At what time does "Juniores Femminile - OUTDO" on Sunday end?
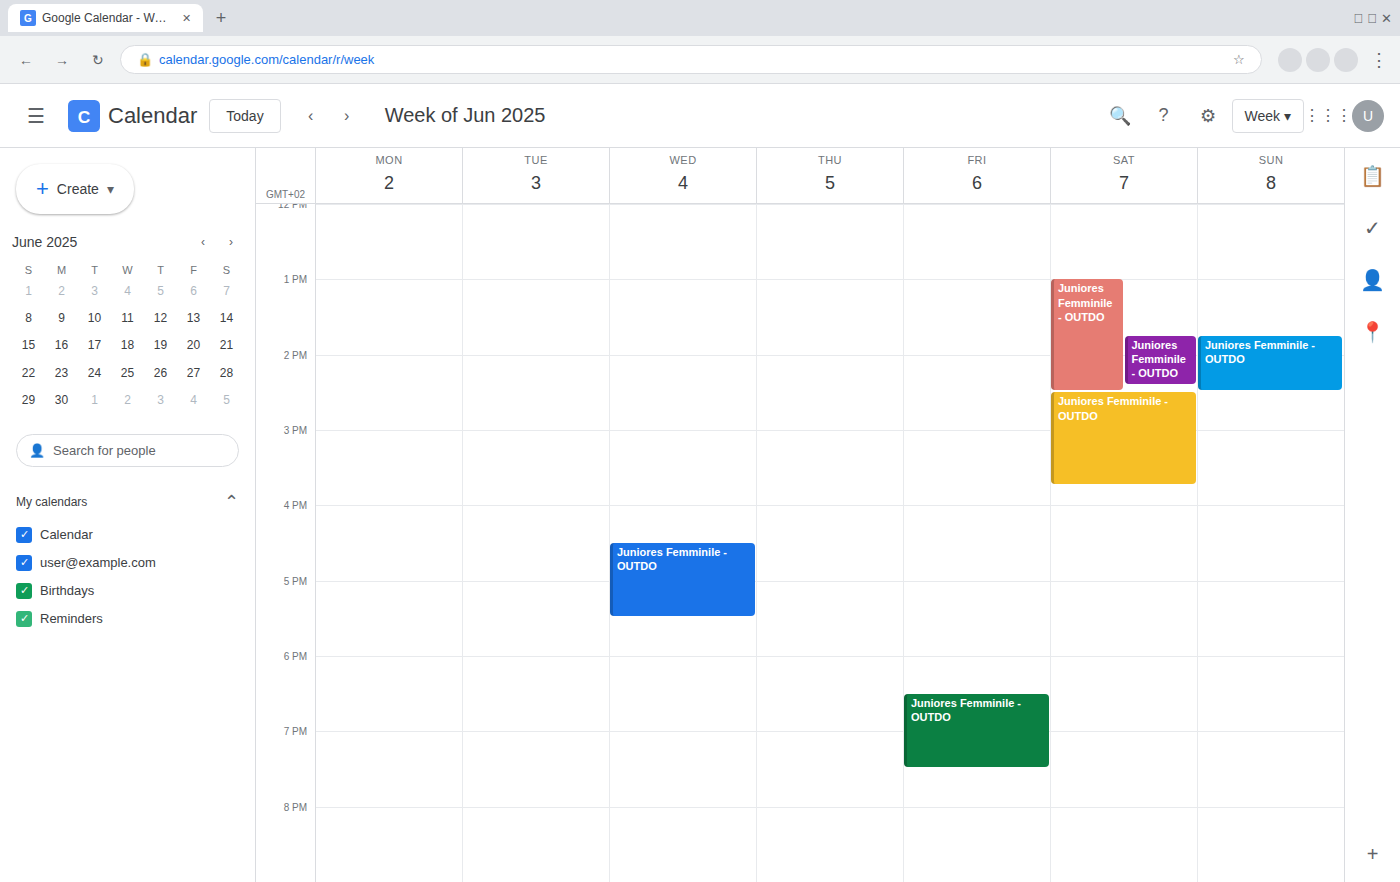
2:30 PM